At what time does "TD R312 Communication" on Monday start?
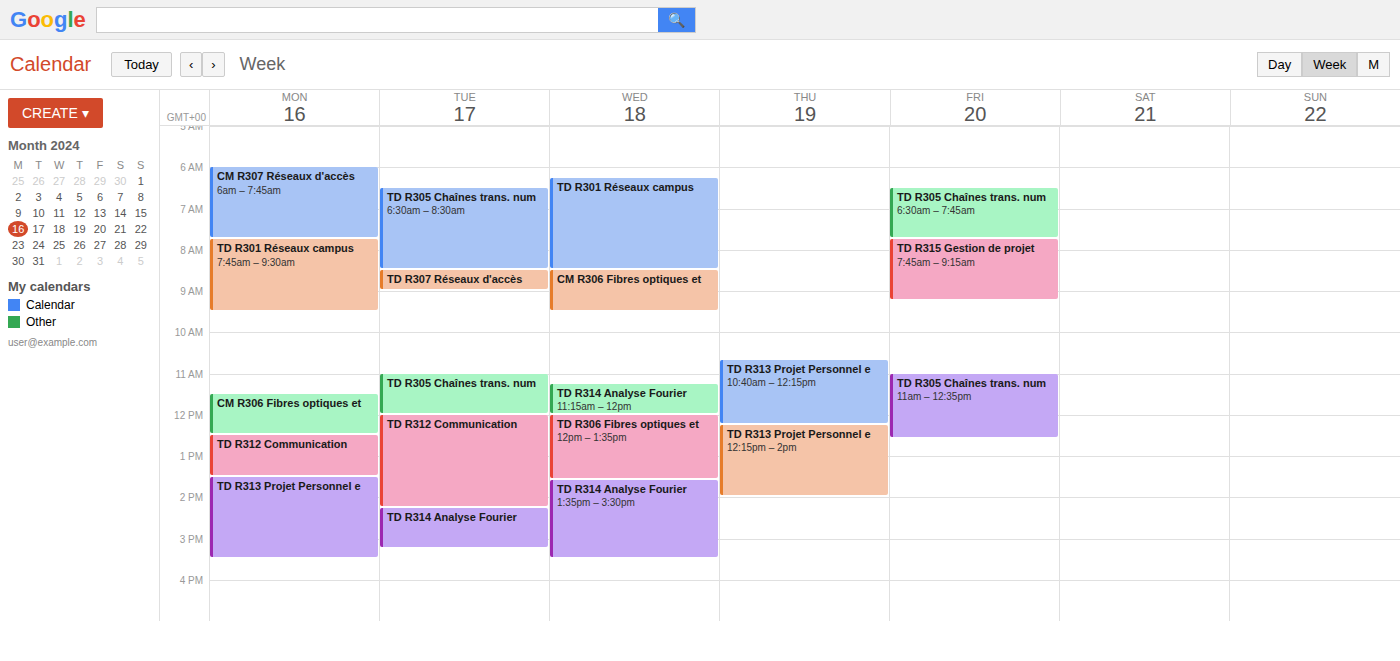
12:30 PM